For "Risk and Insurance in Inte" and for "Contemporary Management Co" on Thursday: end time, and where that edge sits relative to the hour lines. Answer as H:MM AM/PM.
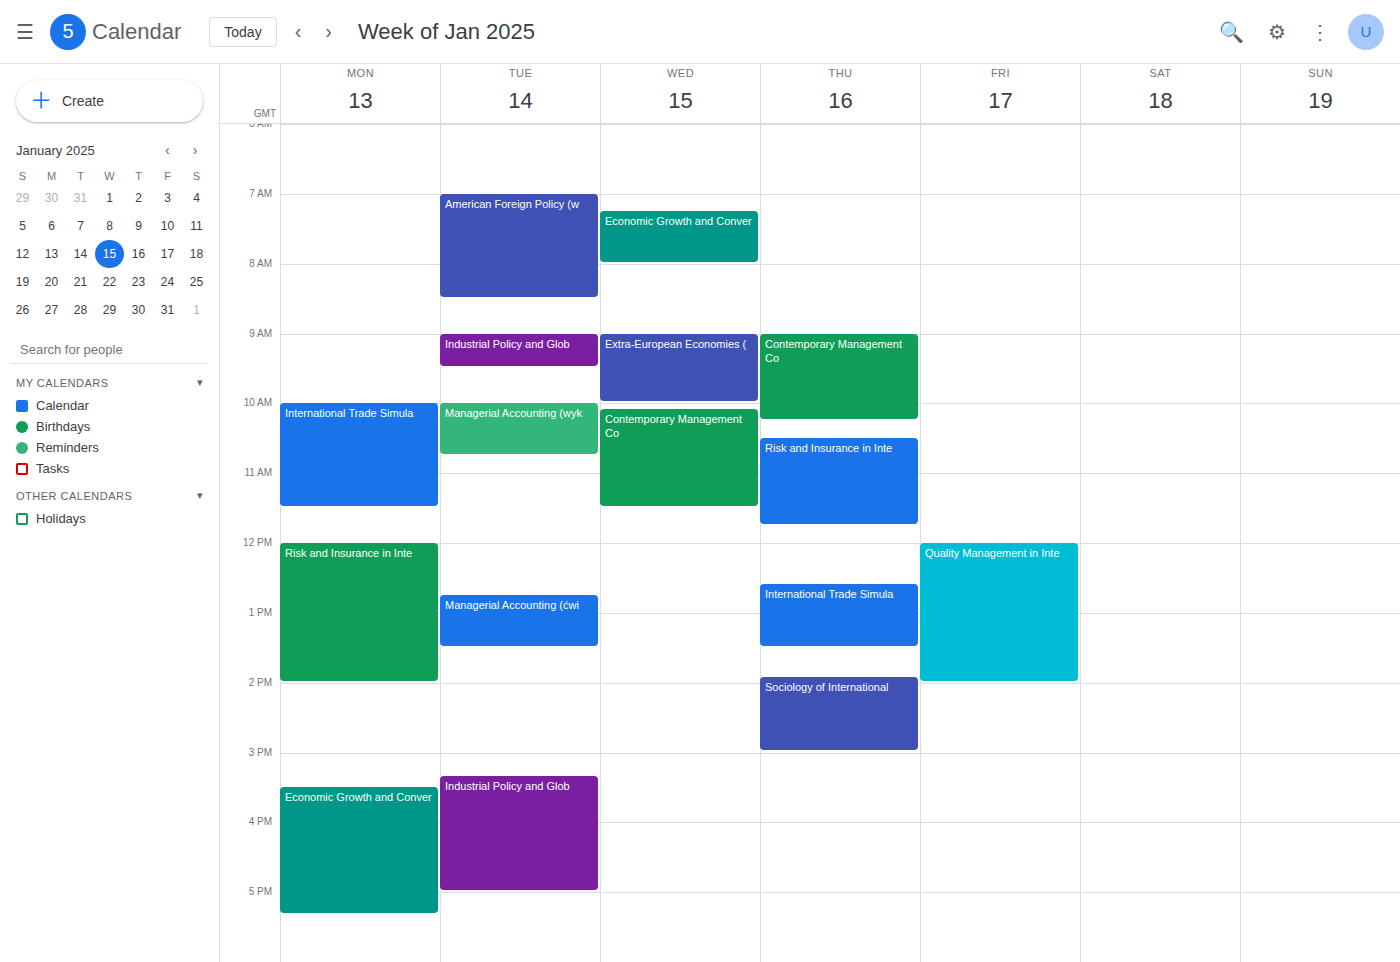
"Risk and Insurance in Inte": 11:45 AM, neither: three quarters of the way from the 11 AM line to the 12 PM line. "Contemporary Management Co": 10:15 AM, neither: a quarter of the way from the 10 AM line to the 11 AM line.